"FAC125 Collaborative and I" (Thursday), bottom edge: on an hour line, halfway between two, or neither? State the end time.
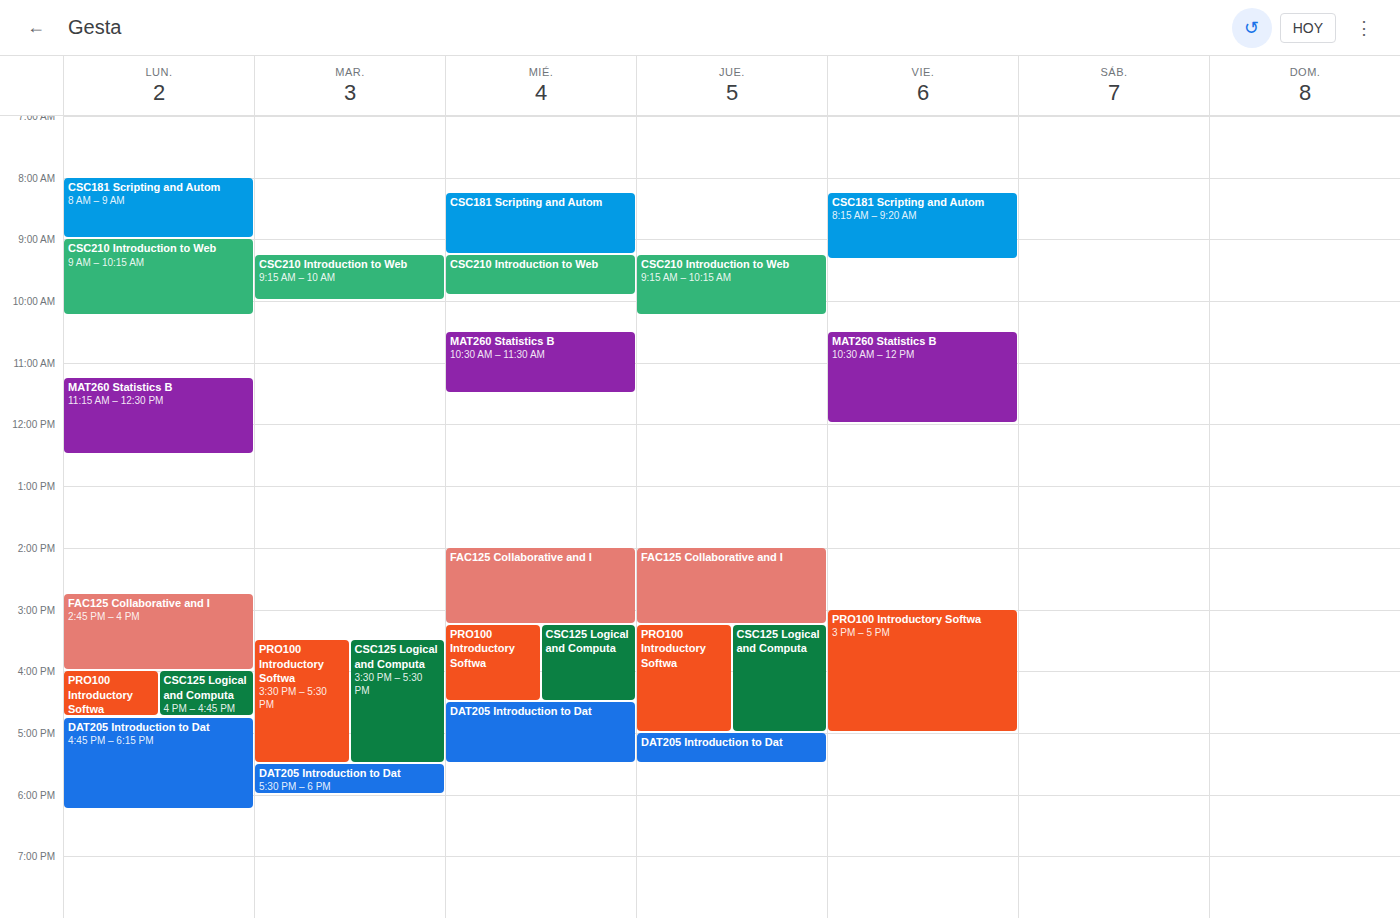
3:15 PM -- neither: a quarter of the way from the 3 PM line to the 4 PM line.